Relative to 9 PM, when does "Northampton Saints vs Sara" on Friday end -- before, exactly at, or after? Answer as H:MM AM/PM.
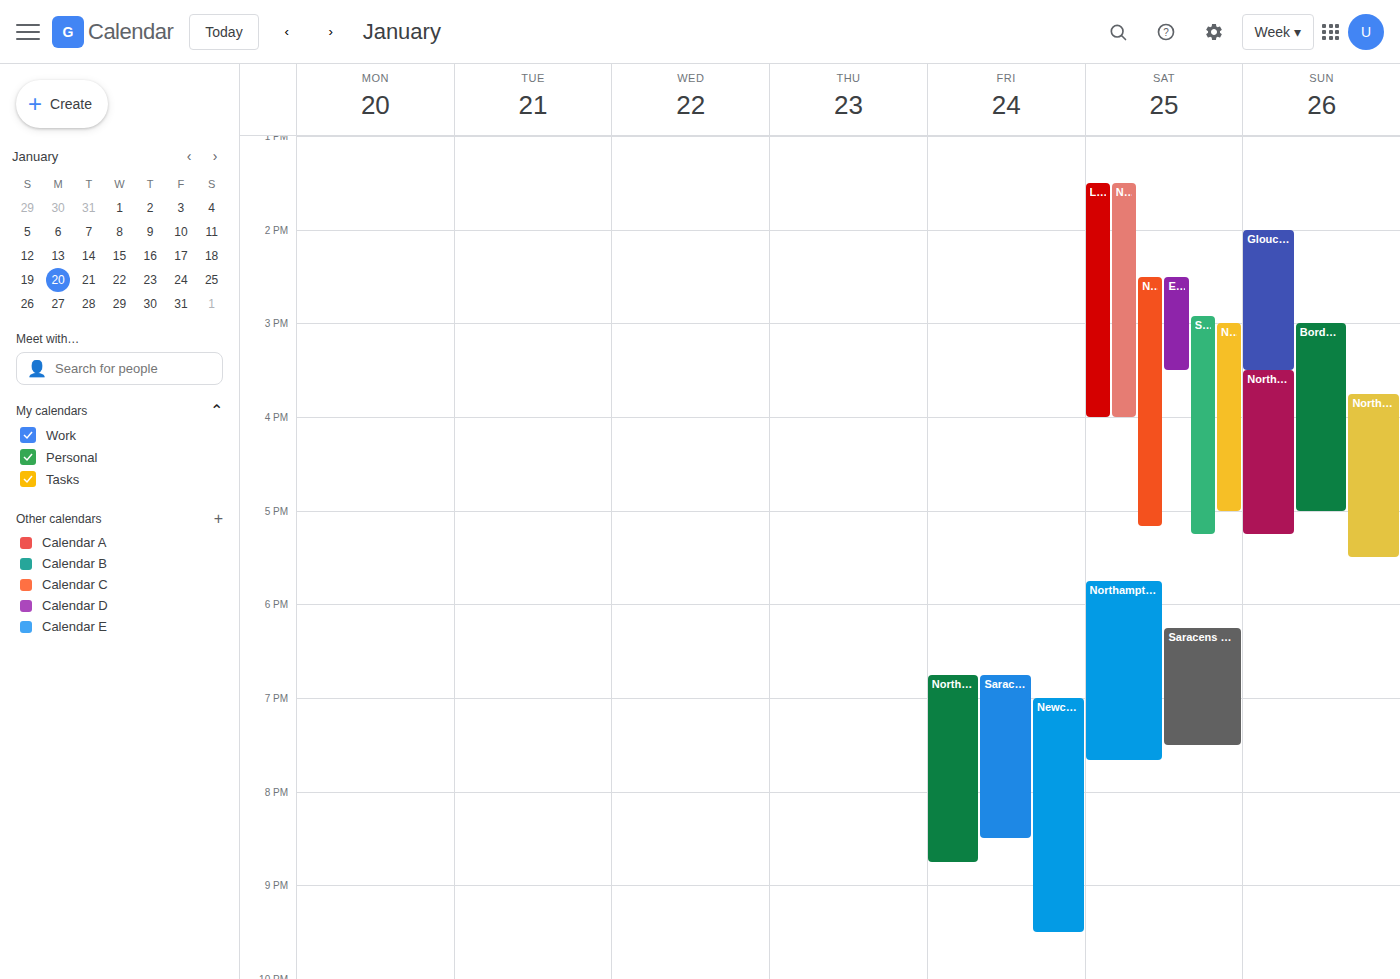
8:45 PM -- before 9 PM, 15 minutes above the 9 PM line.